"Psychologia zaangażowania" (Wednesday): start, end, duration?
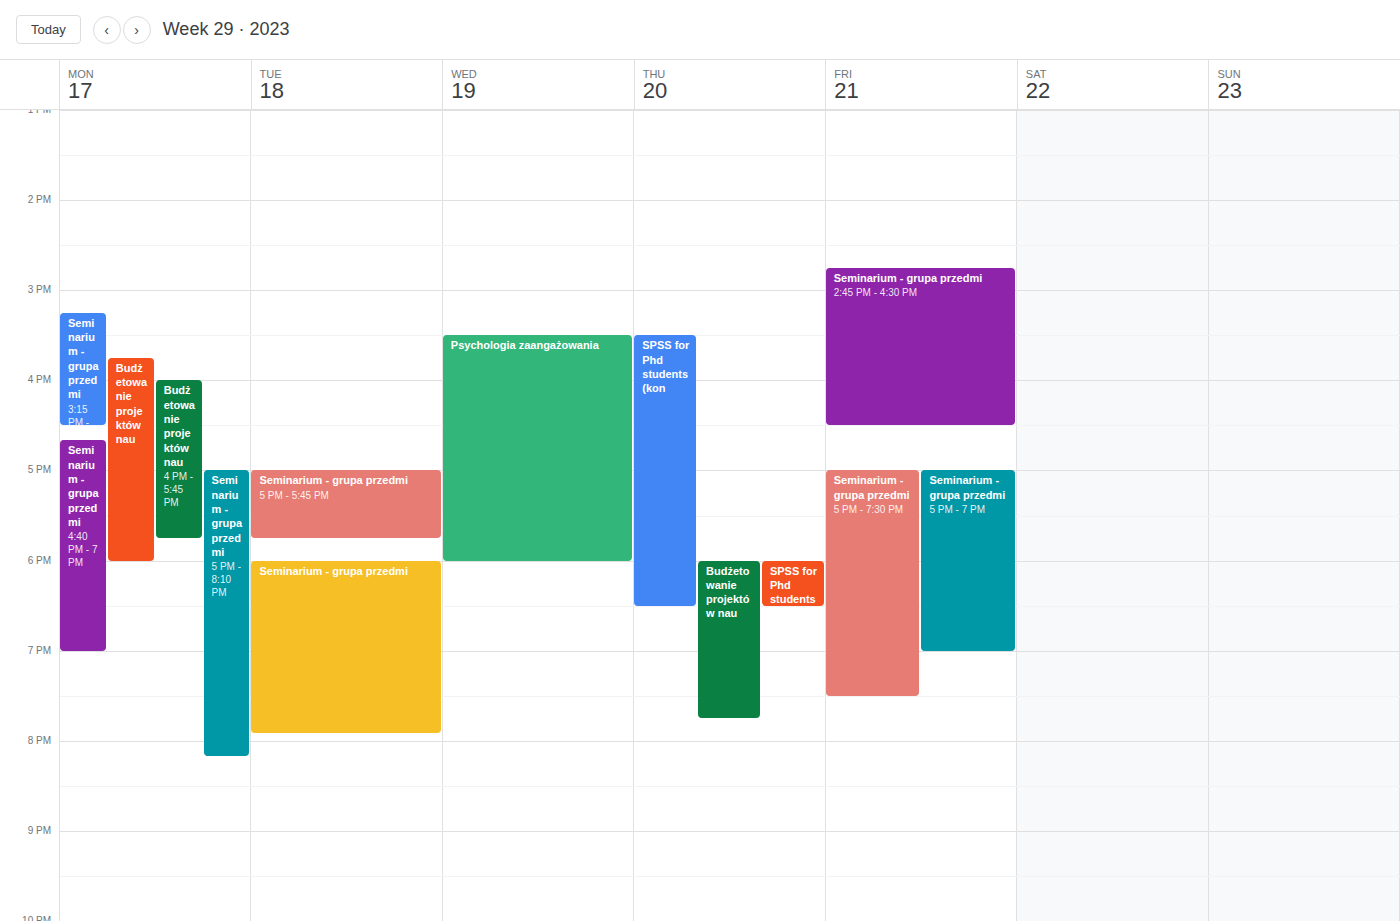
3:30 PM to 6:00 PM, 2 hours 30 minutes